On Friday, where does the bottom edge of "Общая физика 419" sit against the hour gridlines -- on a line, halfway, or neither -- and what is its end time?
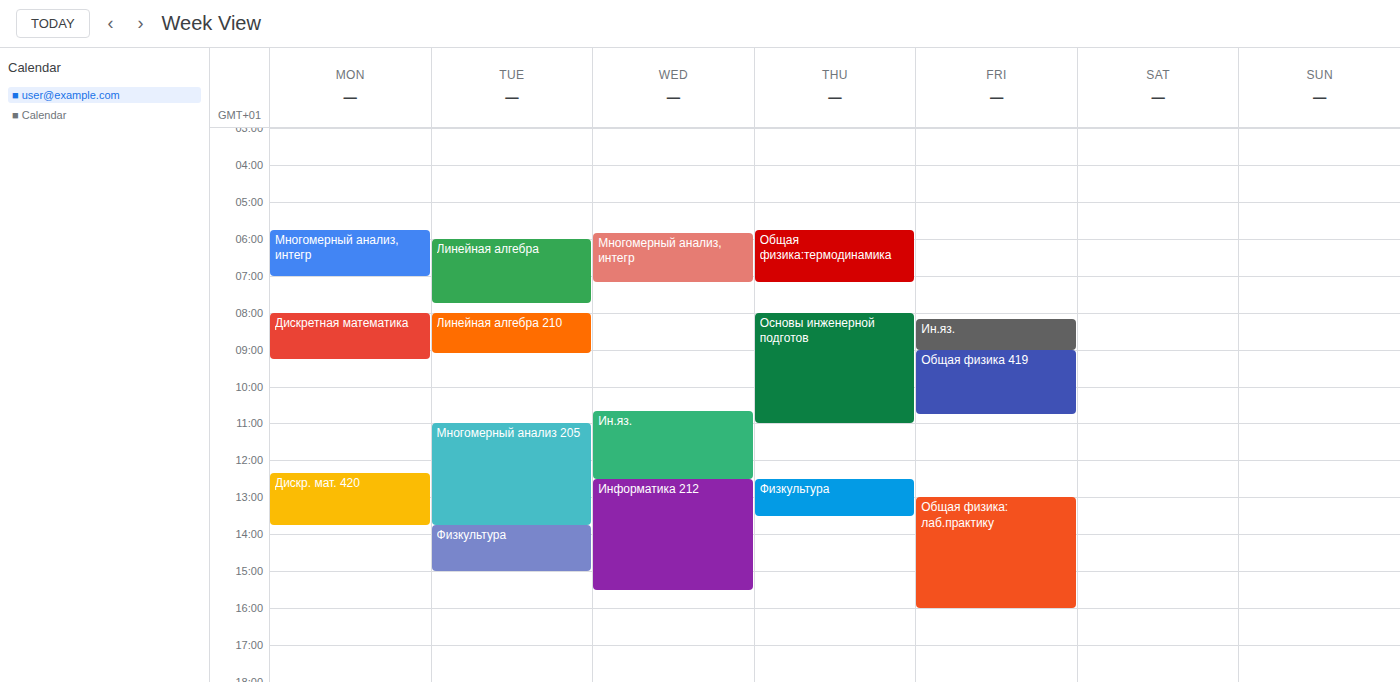
10:45 AM -- neither: three quarters of the way from the 10 AM line to the 11 AM line.